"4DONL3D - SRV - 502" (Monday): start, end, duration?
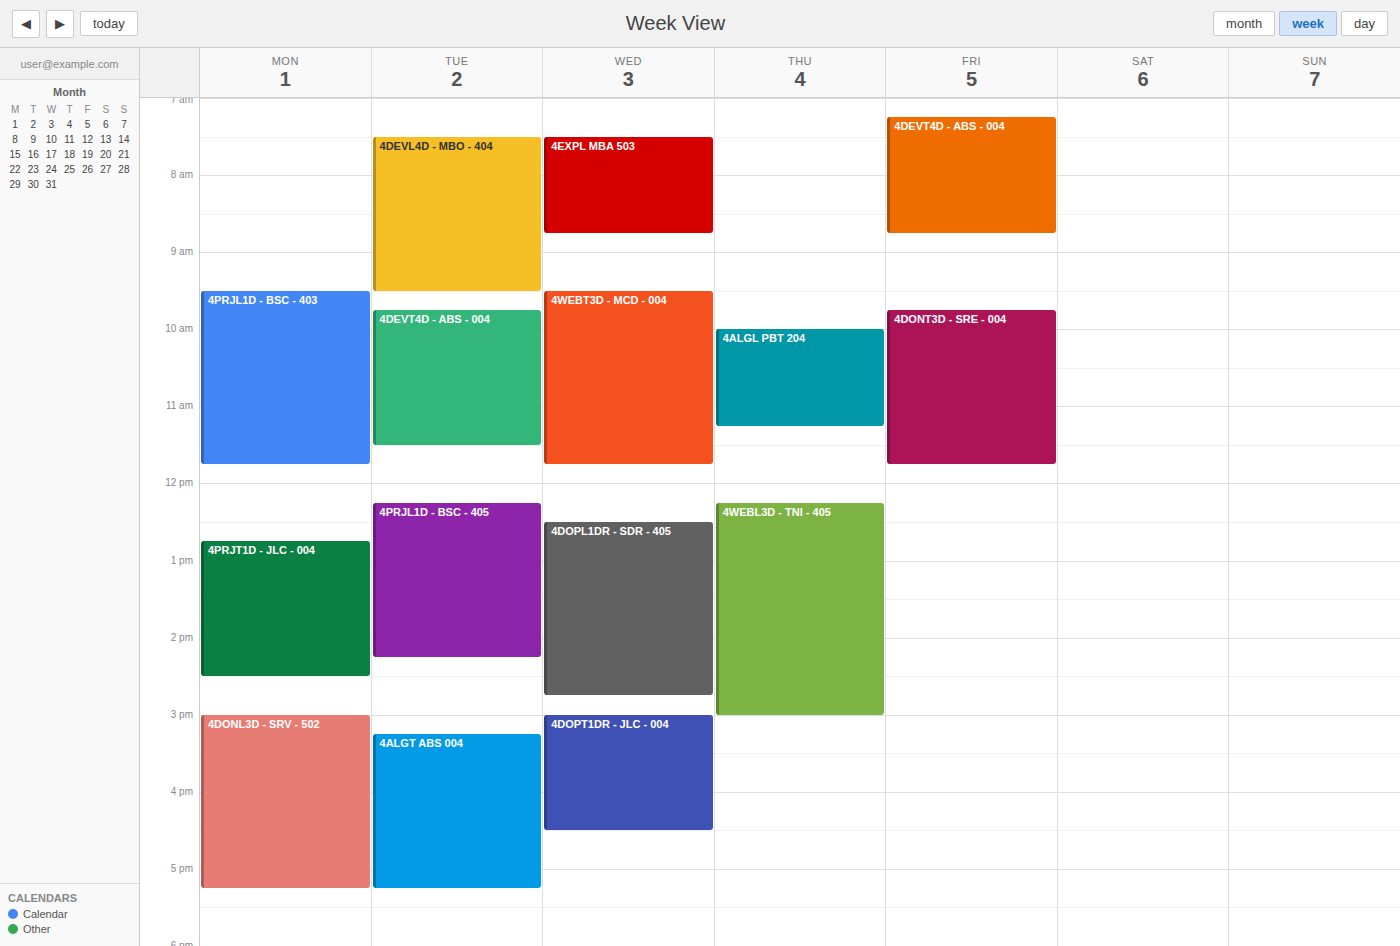
3:00 PM to 5:15 PM, 2 hours 15 minutes